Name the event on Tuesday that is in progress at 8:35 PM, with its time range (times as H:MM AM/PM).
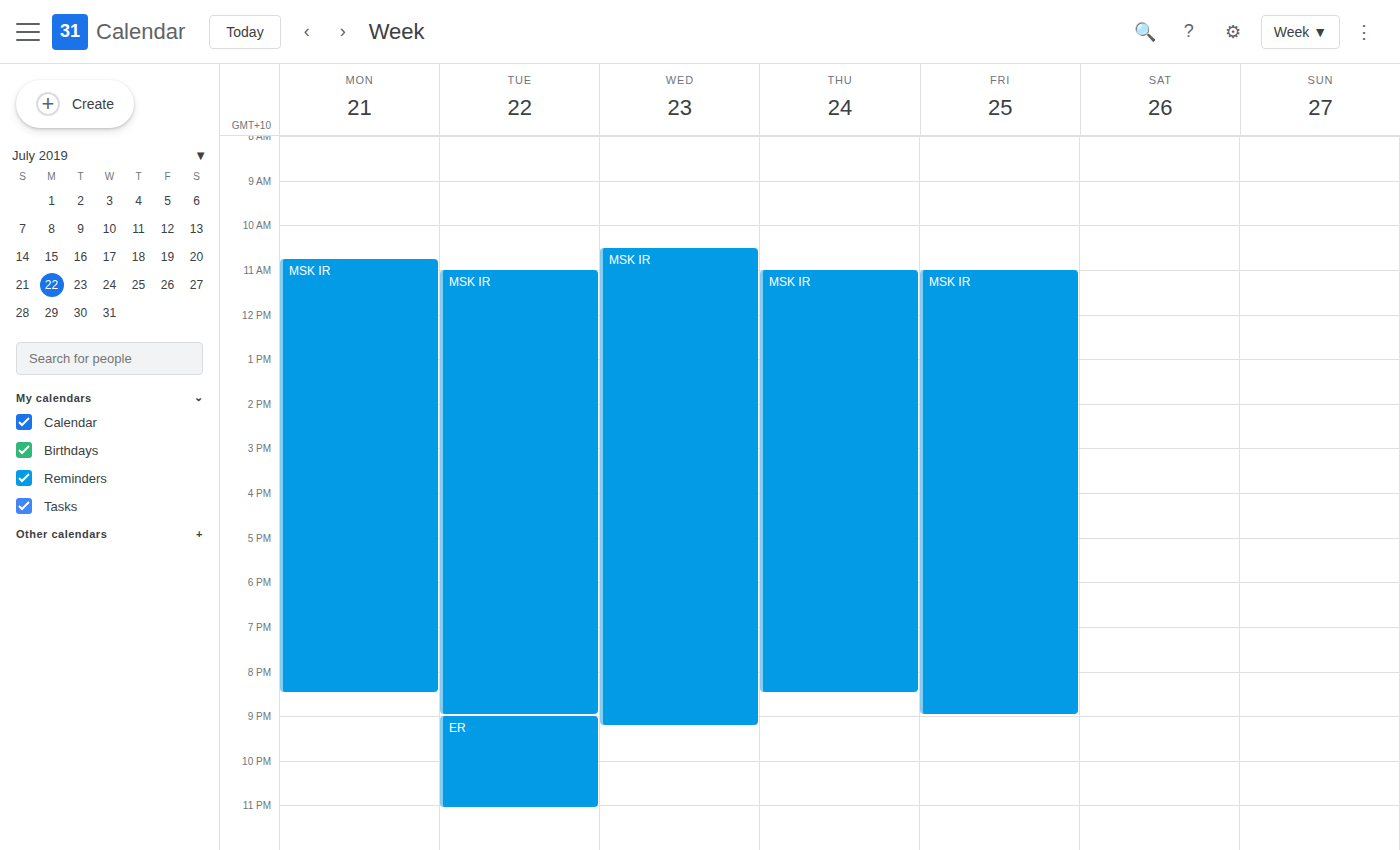
"MSK IR", 11:00 AM to 9:00 PM